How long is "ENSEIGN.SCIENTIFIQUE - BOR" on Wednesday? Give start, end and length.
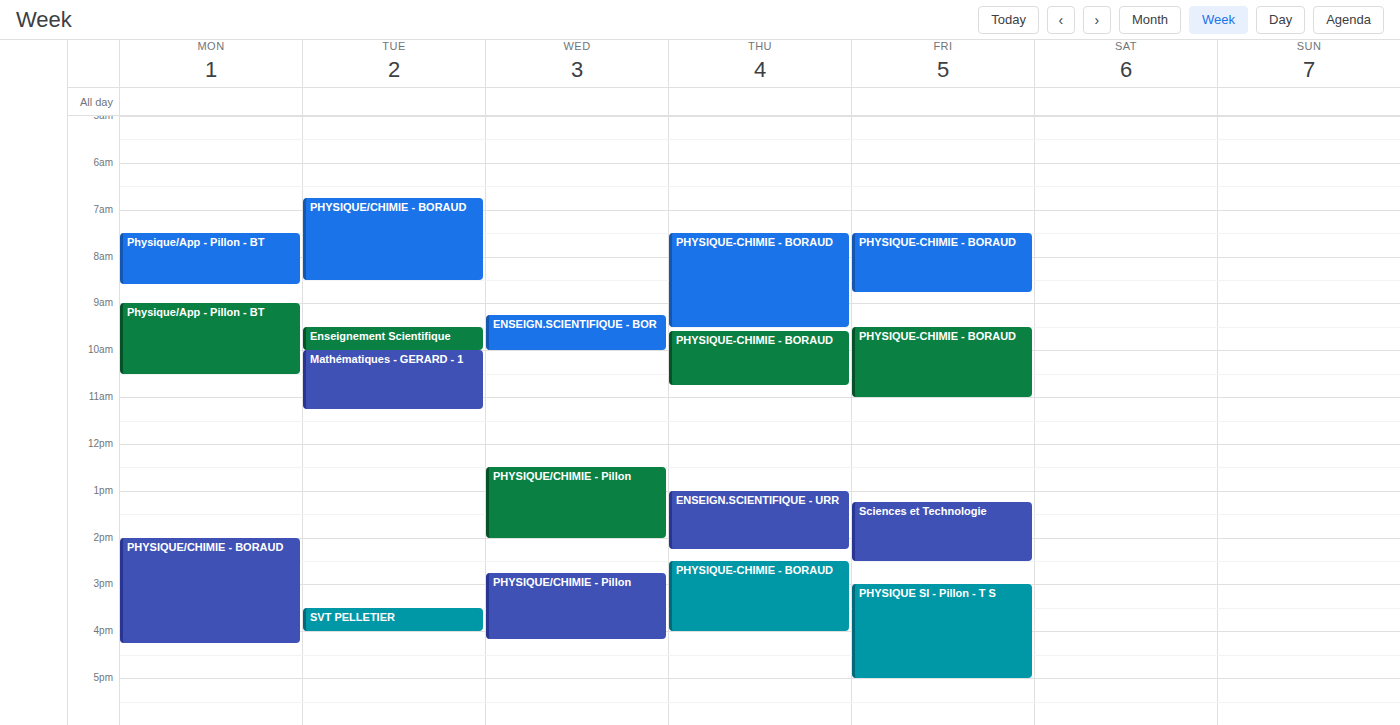
9:15 AM to 10:00 AM, 45 minutes